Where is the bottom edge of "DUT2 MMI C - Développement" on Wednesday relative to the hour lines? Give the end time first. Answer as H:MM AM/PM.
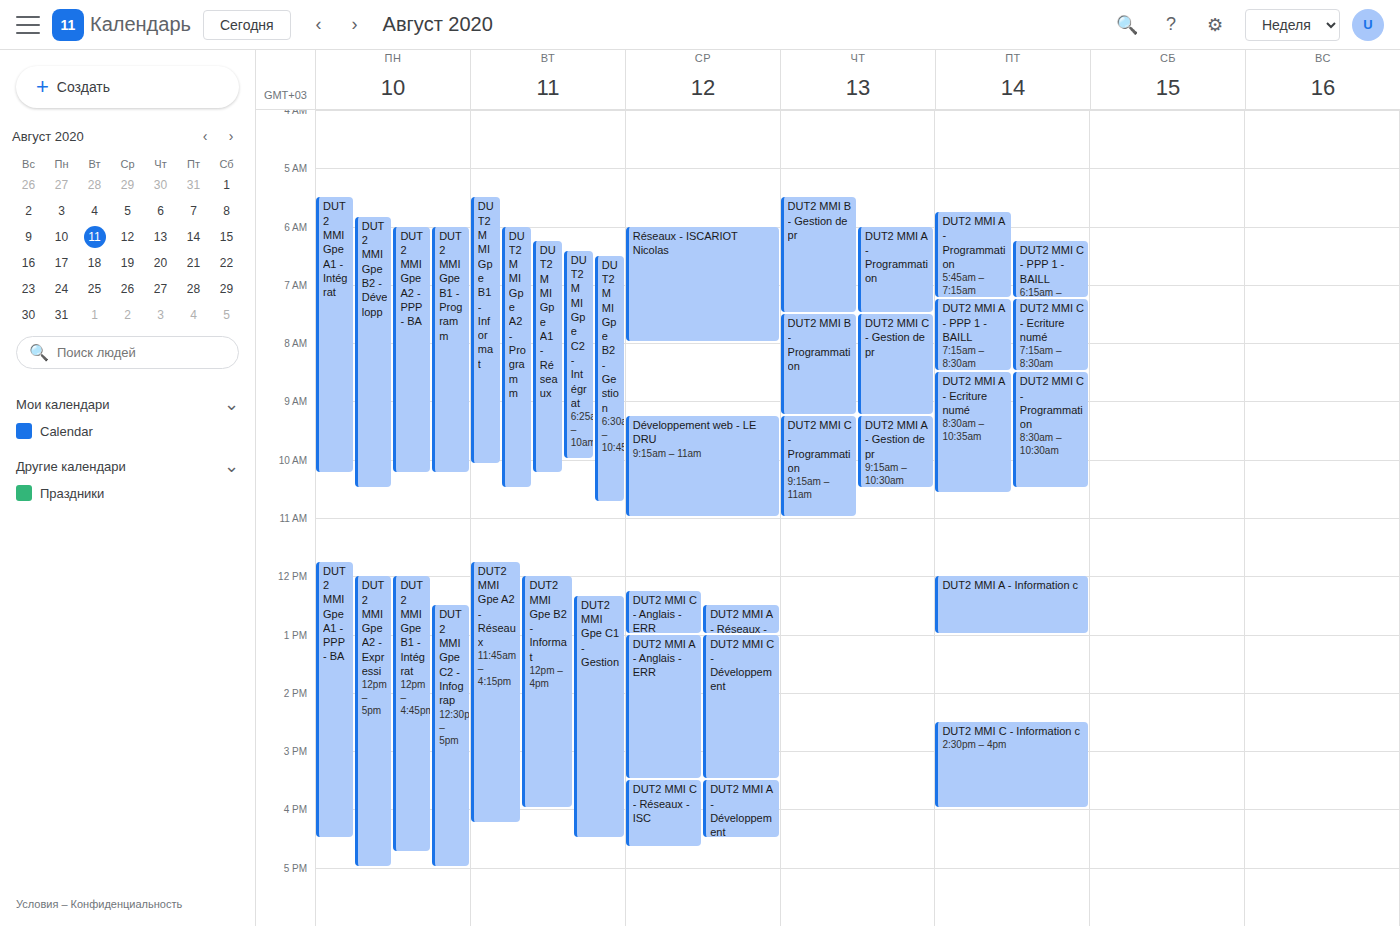
3:30 PM -- halfway between the 3 PM and 4 PM lines.